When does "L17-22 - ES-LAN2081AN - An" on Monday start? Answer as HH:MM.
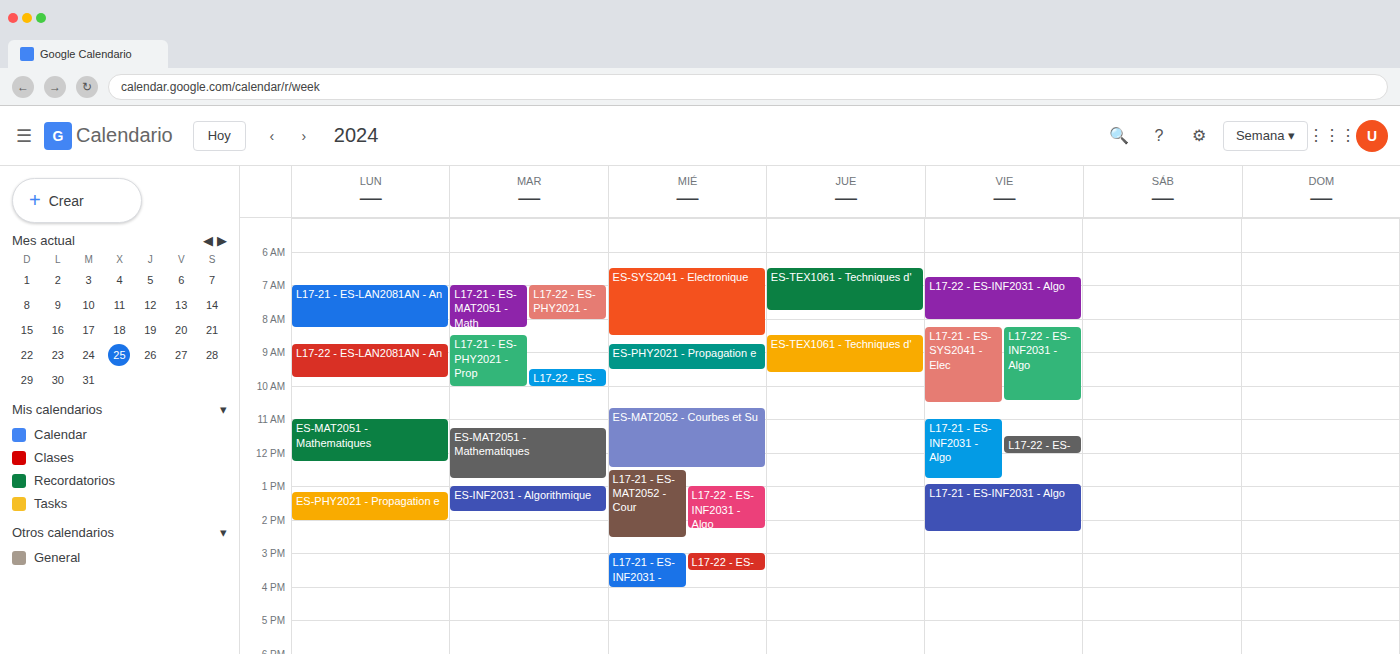
08:45